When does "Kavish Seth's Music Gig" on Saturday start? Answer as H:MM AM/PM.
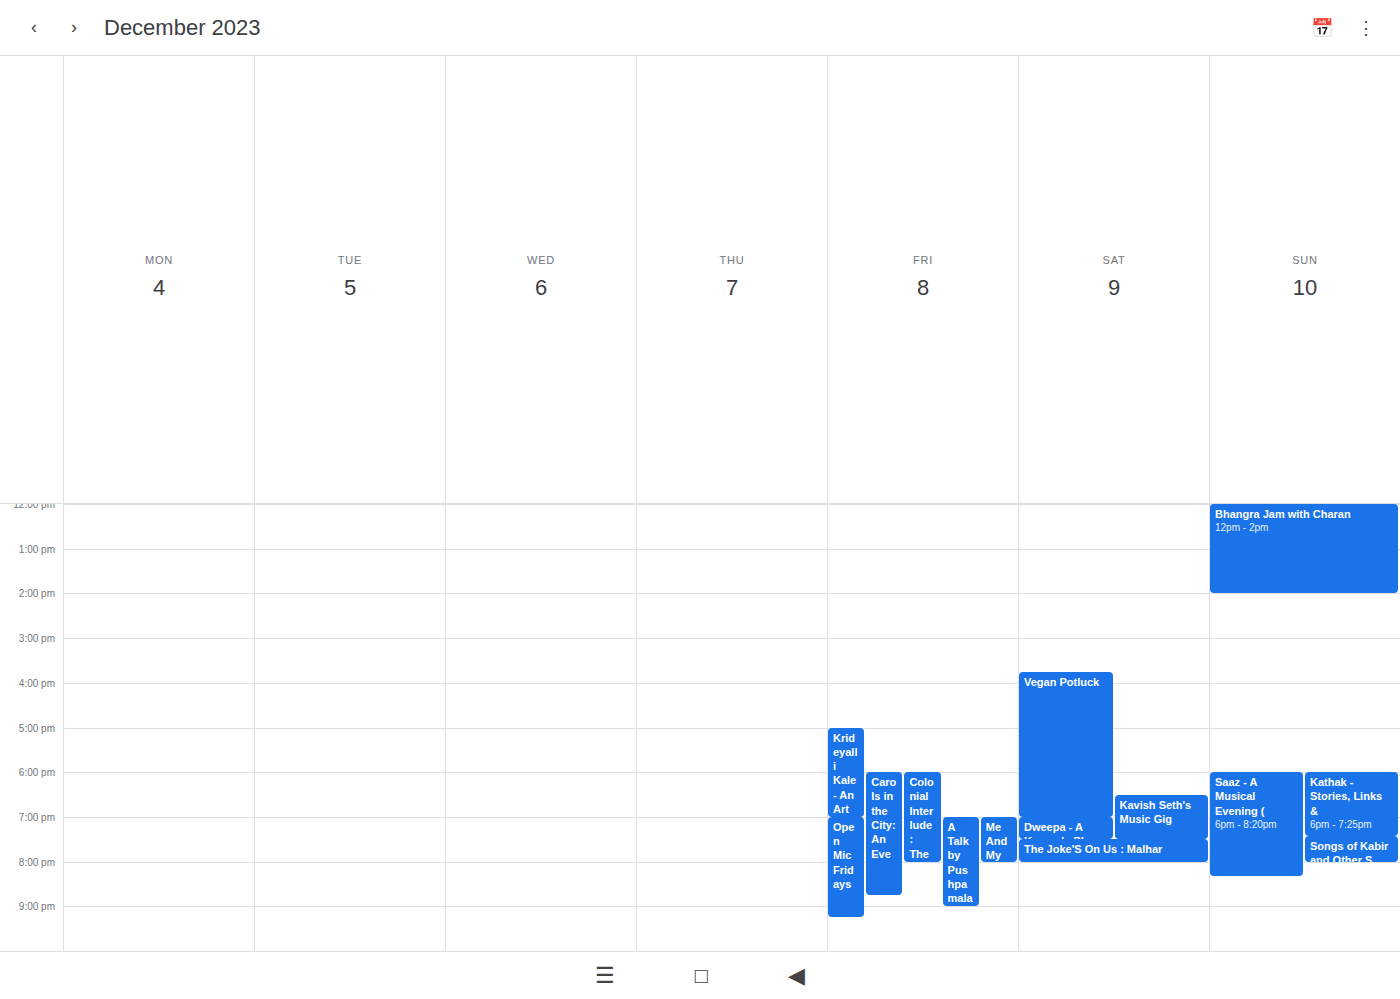
6:30 PM